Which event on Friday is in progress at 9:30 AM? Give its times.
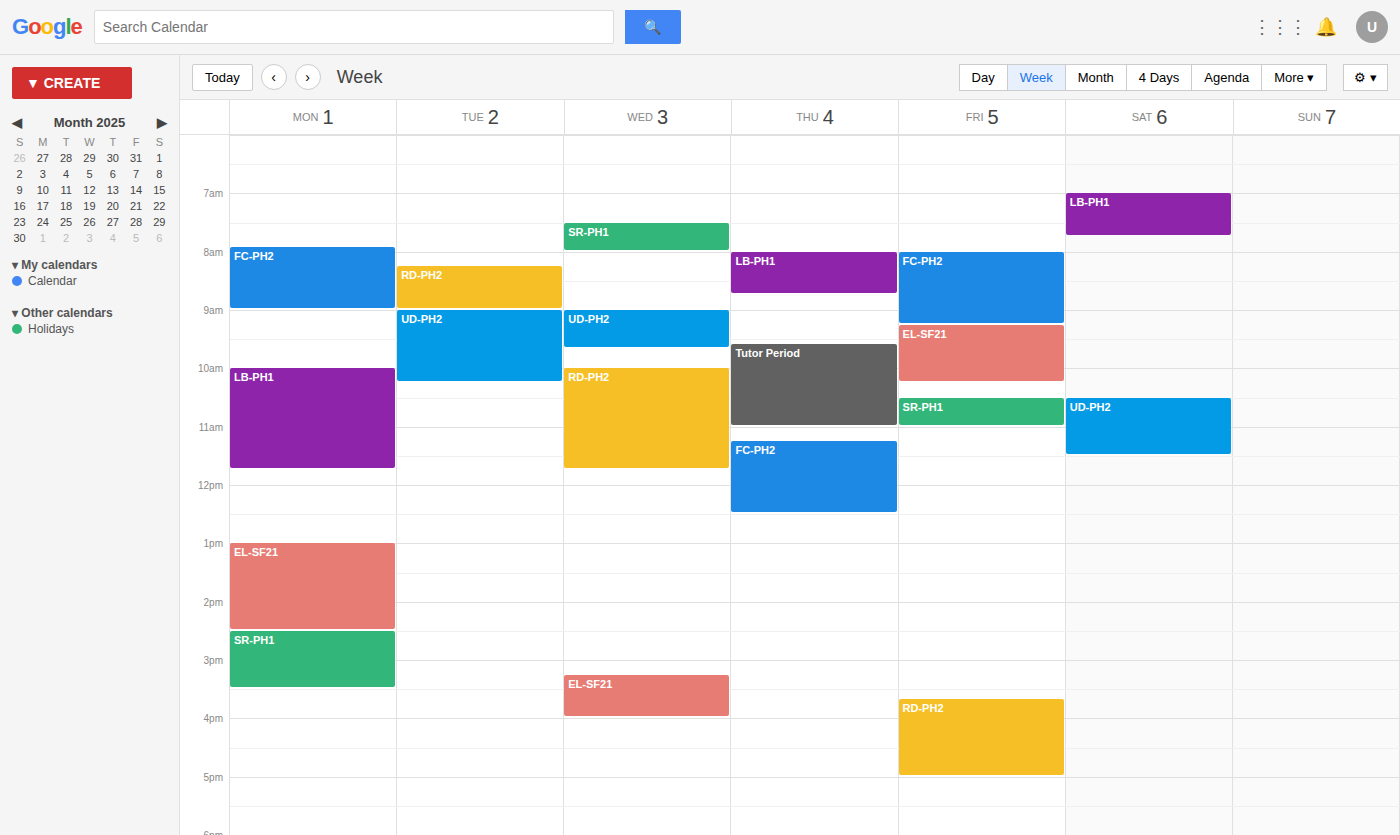
"EL-SF21", 9:15 AM to 10:15 AM